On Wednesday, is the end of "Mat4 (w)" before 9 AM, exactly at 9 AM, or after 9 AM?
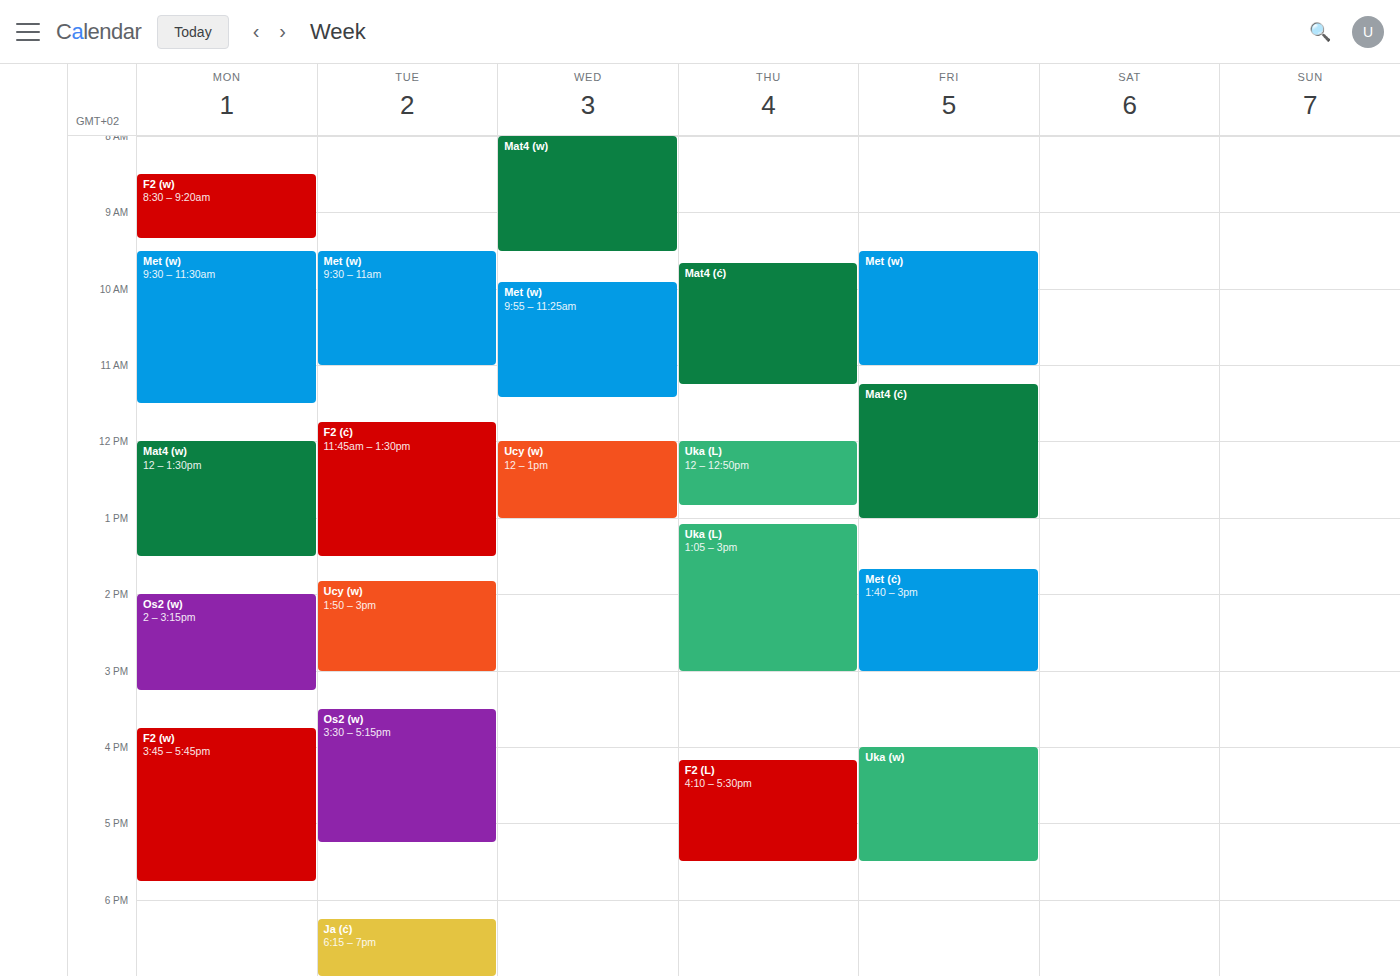
9:30 AM -- after 9 AM, 30 minutes below the 9 AM line.